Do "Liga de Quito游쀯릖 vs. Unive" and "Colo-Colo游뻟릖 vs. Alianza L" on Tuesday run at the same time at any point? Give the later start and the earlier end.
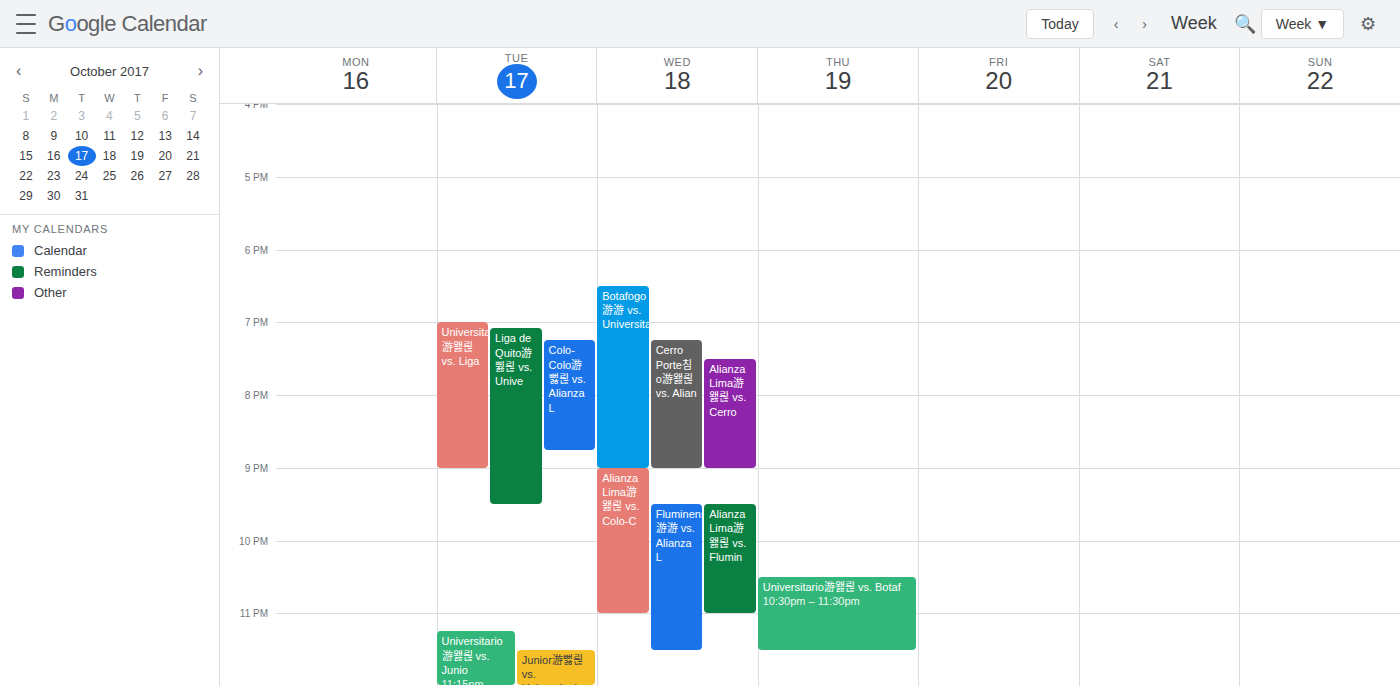
"Colo-Colo游뻟릖 vs. Alianza L" runs 19:15 to 20:45, inside "Liga de Quito游쀯릖 vs. Unive" -- they overlap.